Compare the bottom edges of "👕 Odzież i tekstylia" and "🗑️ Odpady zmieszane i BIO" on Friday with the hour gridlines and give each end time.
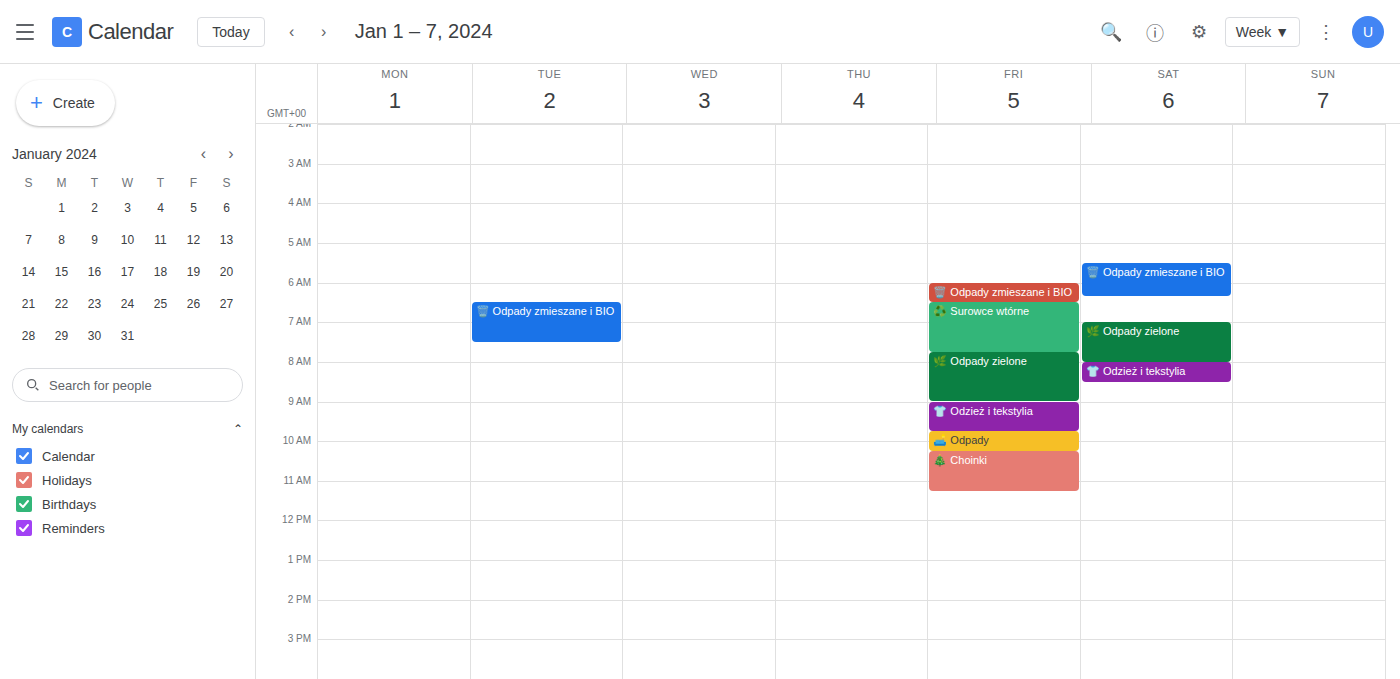
"👕 Odzież i tekstylia": 09:45, neither: three quarters of the way from the 09:00 line to the 10:00 line. "🗑️ Odpady zmieszane i BIO": 06:30, halfway between the 06:00 and 07:00 lines.